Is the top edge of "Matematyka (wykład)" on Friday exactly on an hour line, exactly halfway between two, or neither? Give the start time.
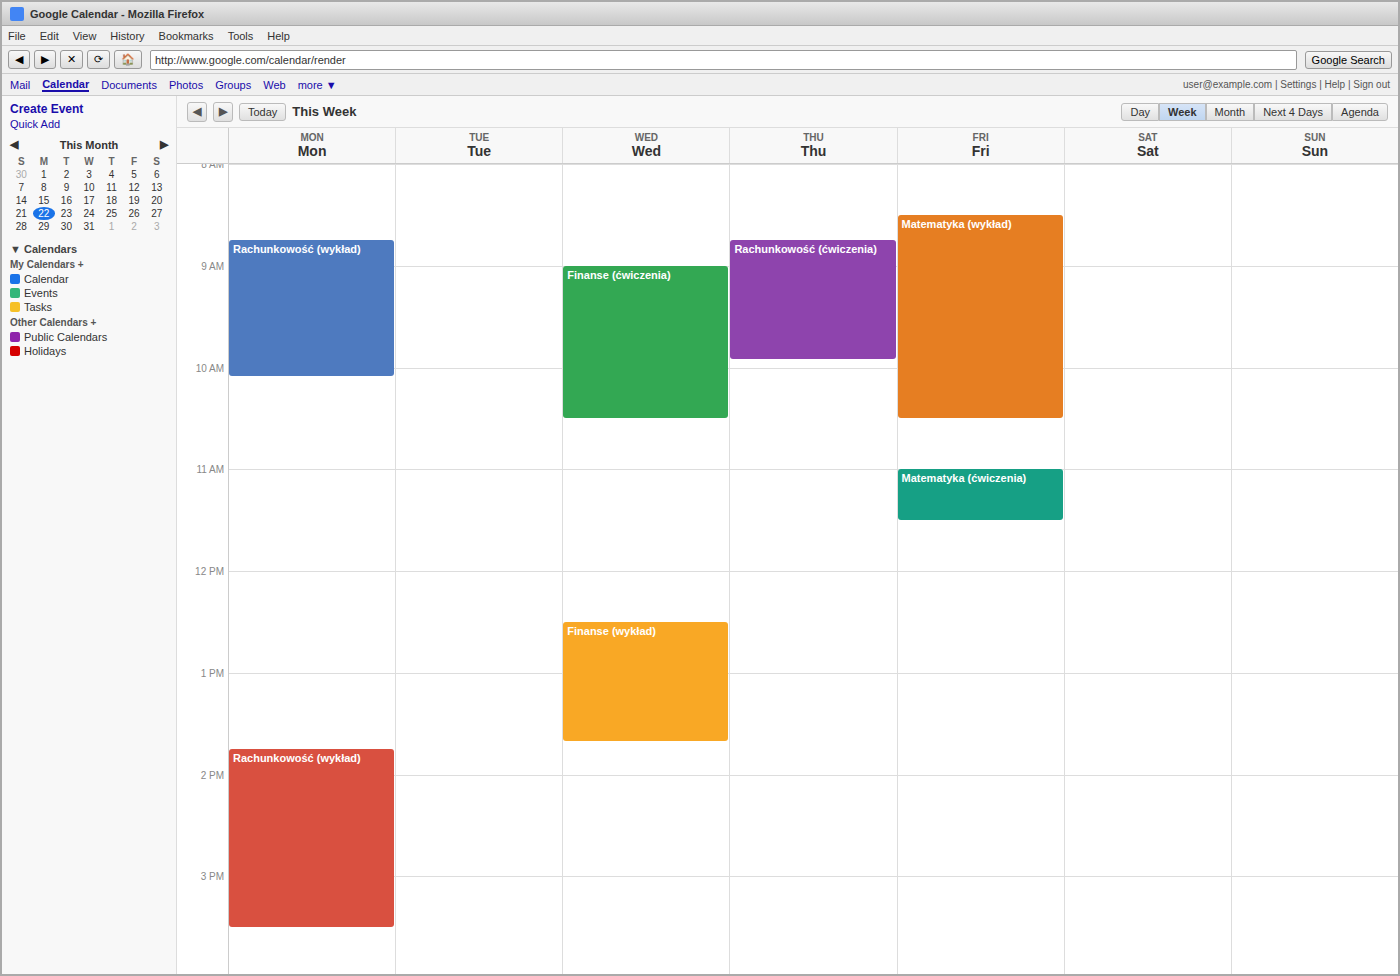
8:30 AM -- halfway between the 8 AM and 9 AM lines.